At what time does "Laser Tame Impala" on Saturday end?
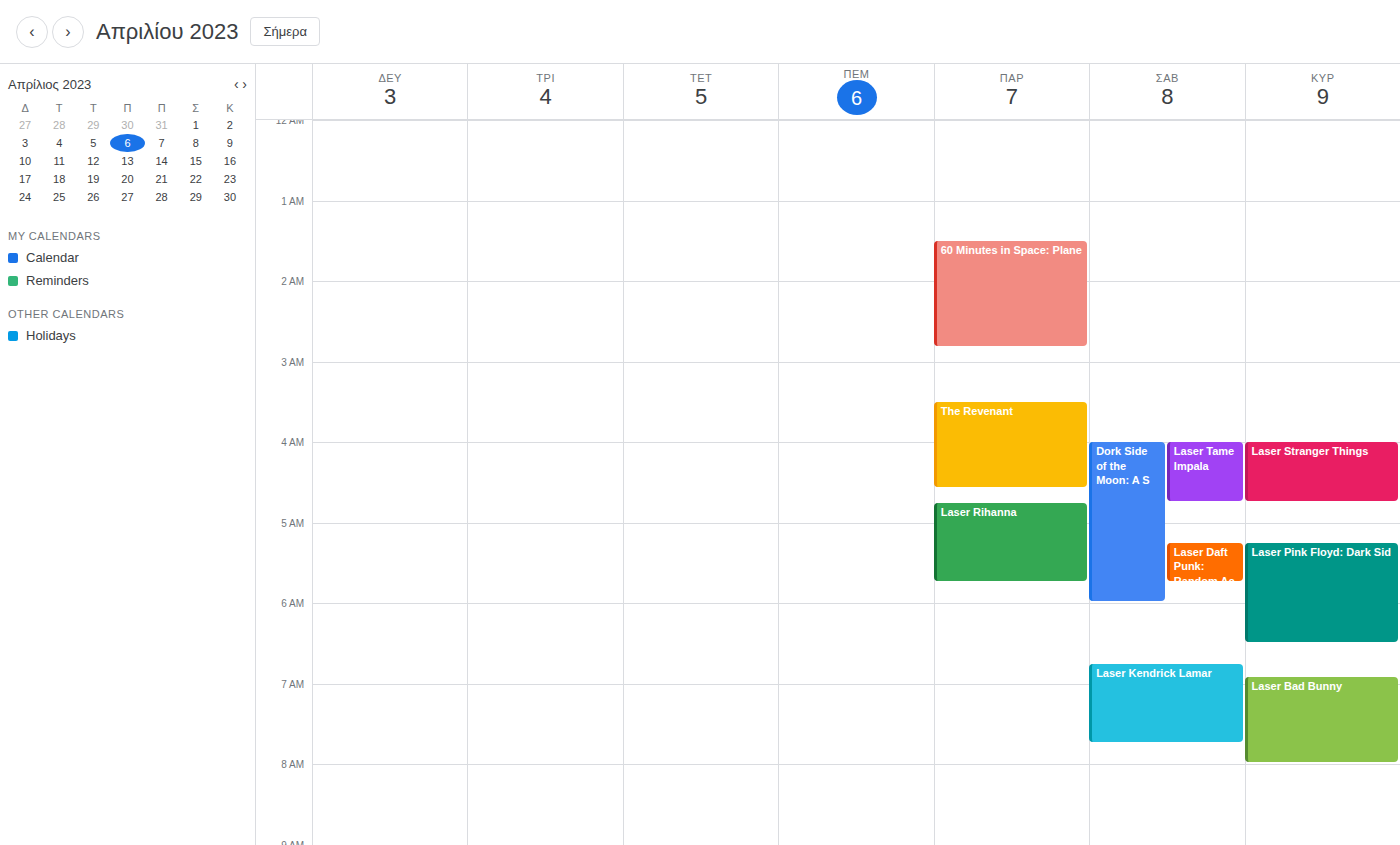
4:45 AM